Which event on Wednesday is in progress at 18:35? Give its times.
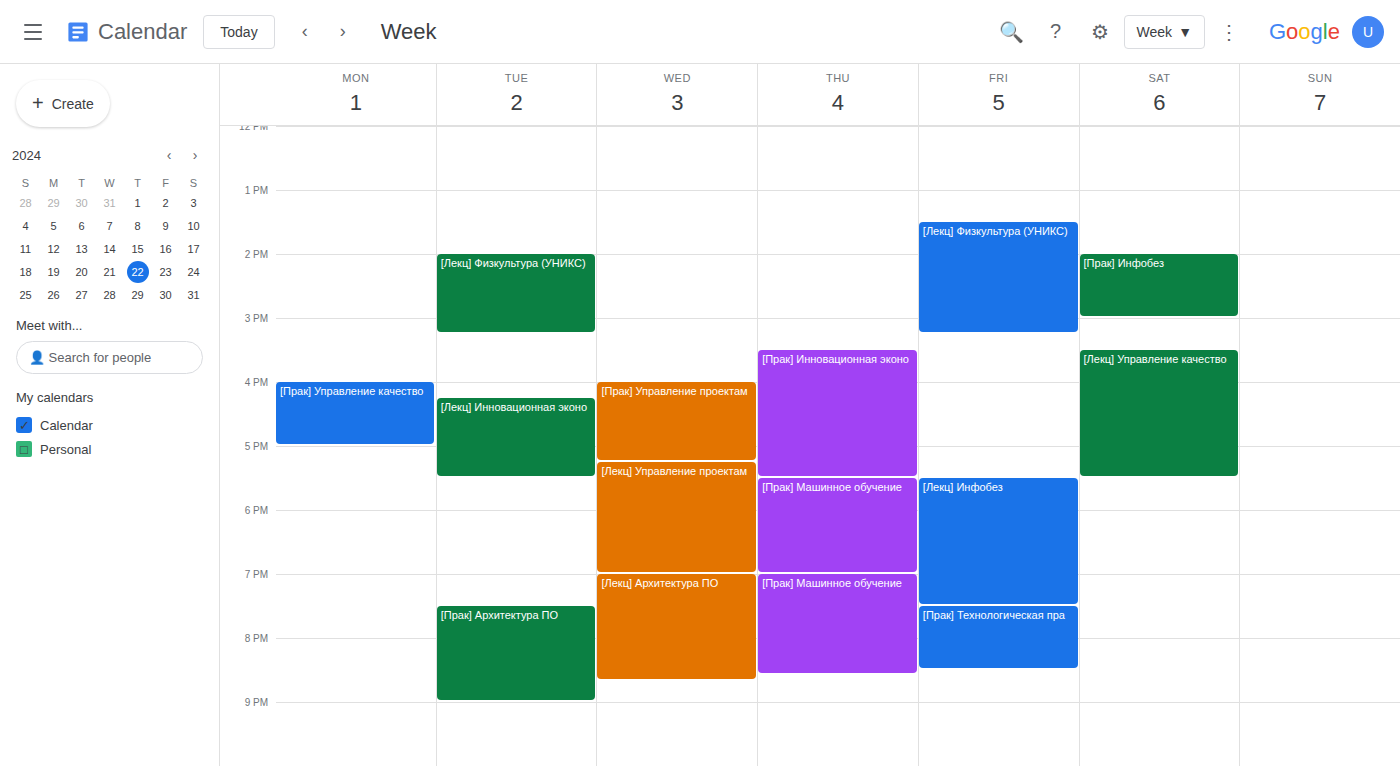
"[Лекц] Управление проектам", 17:15 to 19:00